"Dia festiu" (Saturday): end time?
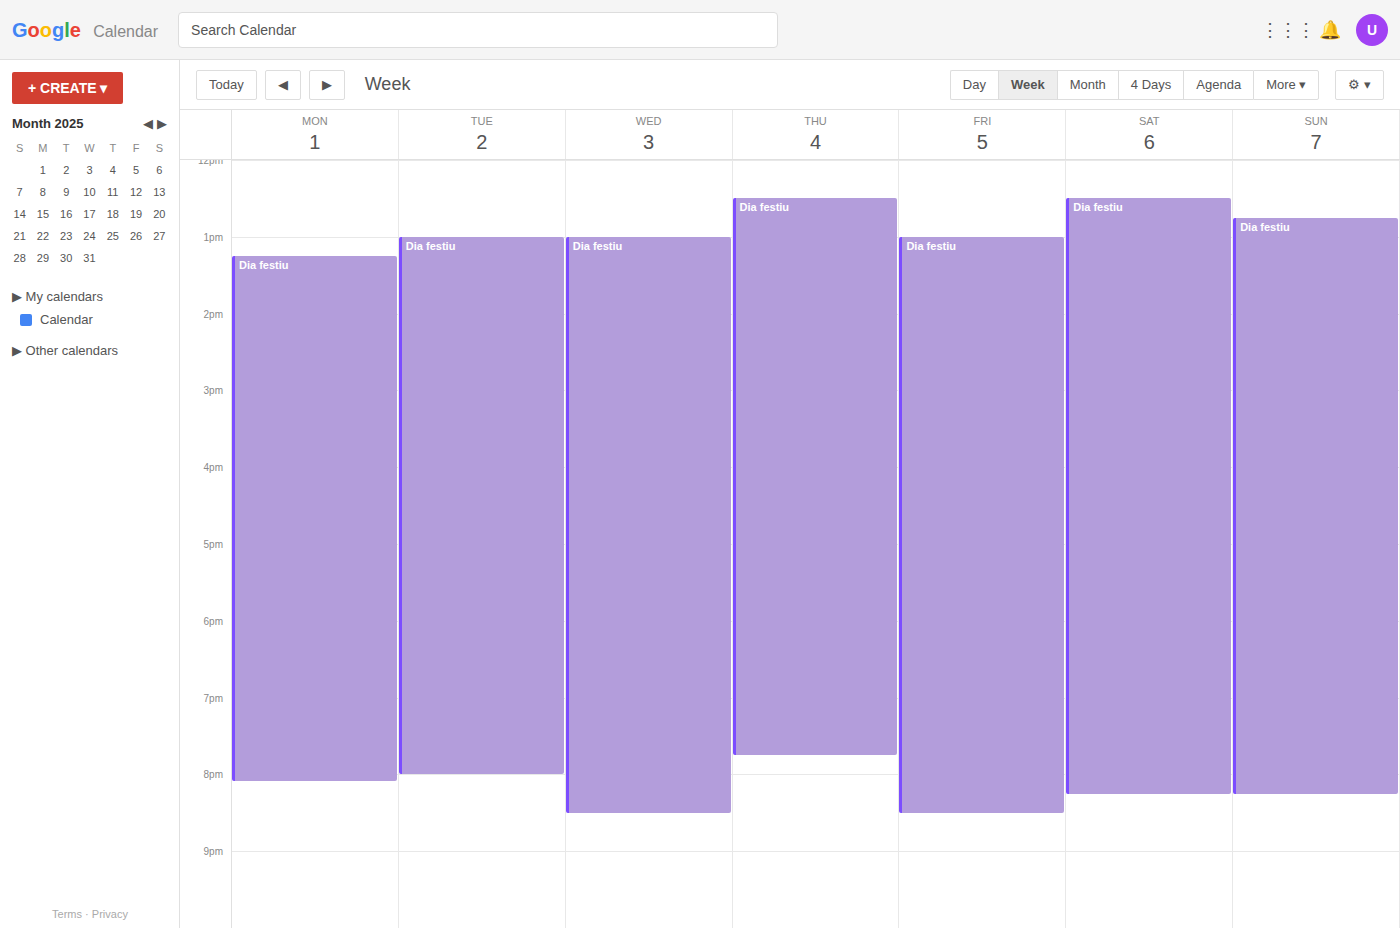
8:15 PM